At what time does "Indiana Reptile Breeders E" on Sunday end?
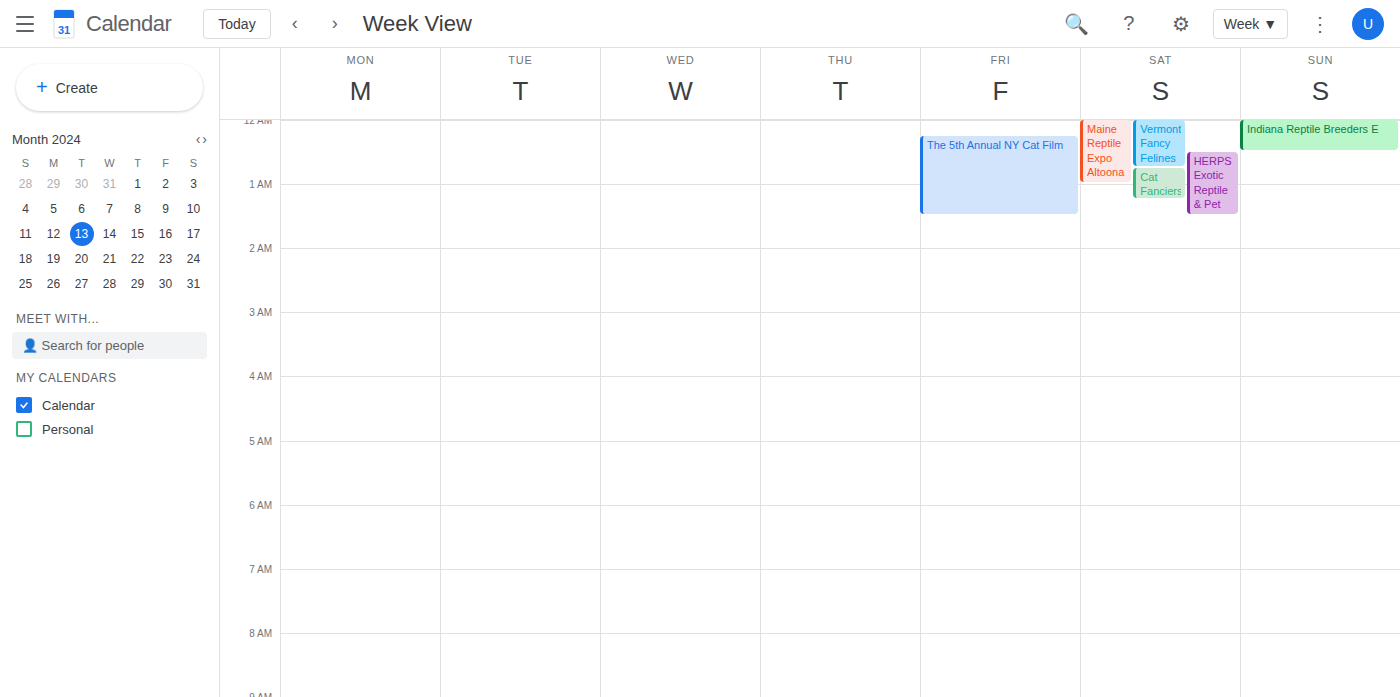
00:30